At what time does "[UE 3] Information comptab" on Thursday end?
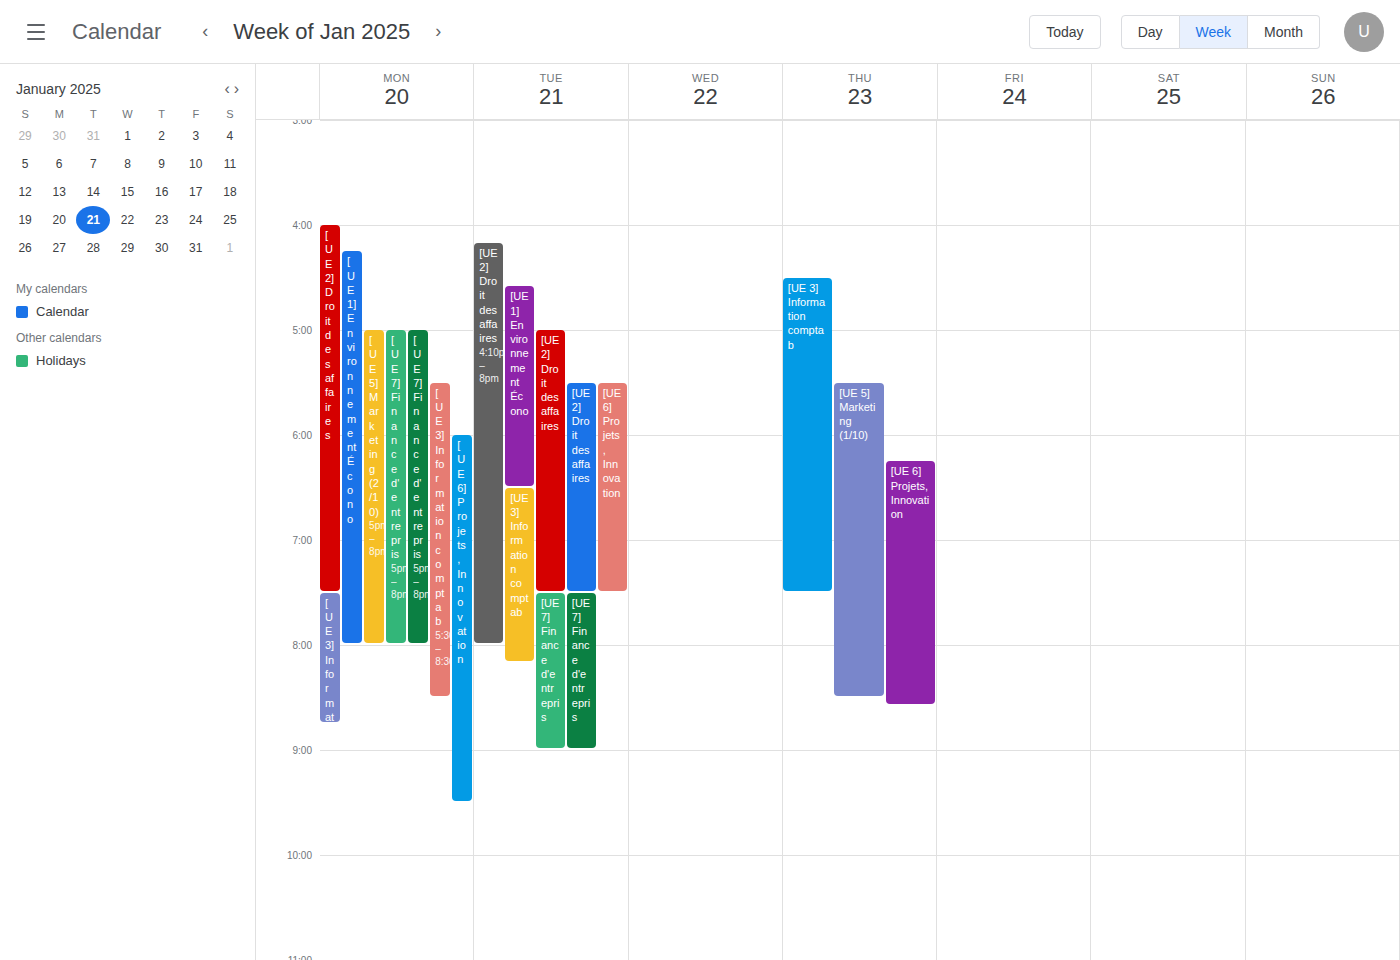
7:30 PM